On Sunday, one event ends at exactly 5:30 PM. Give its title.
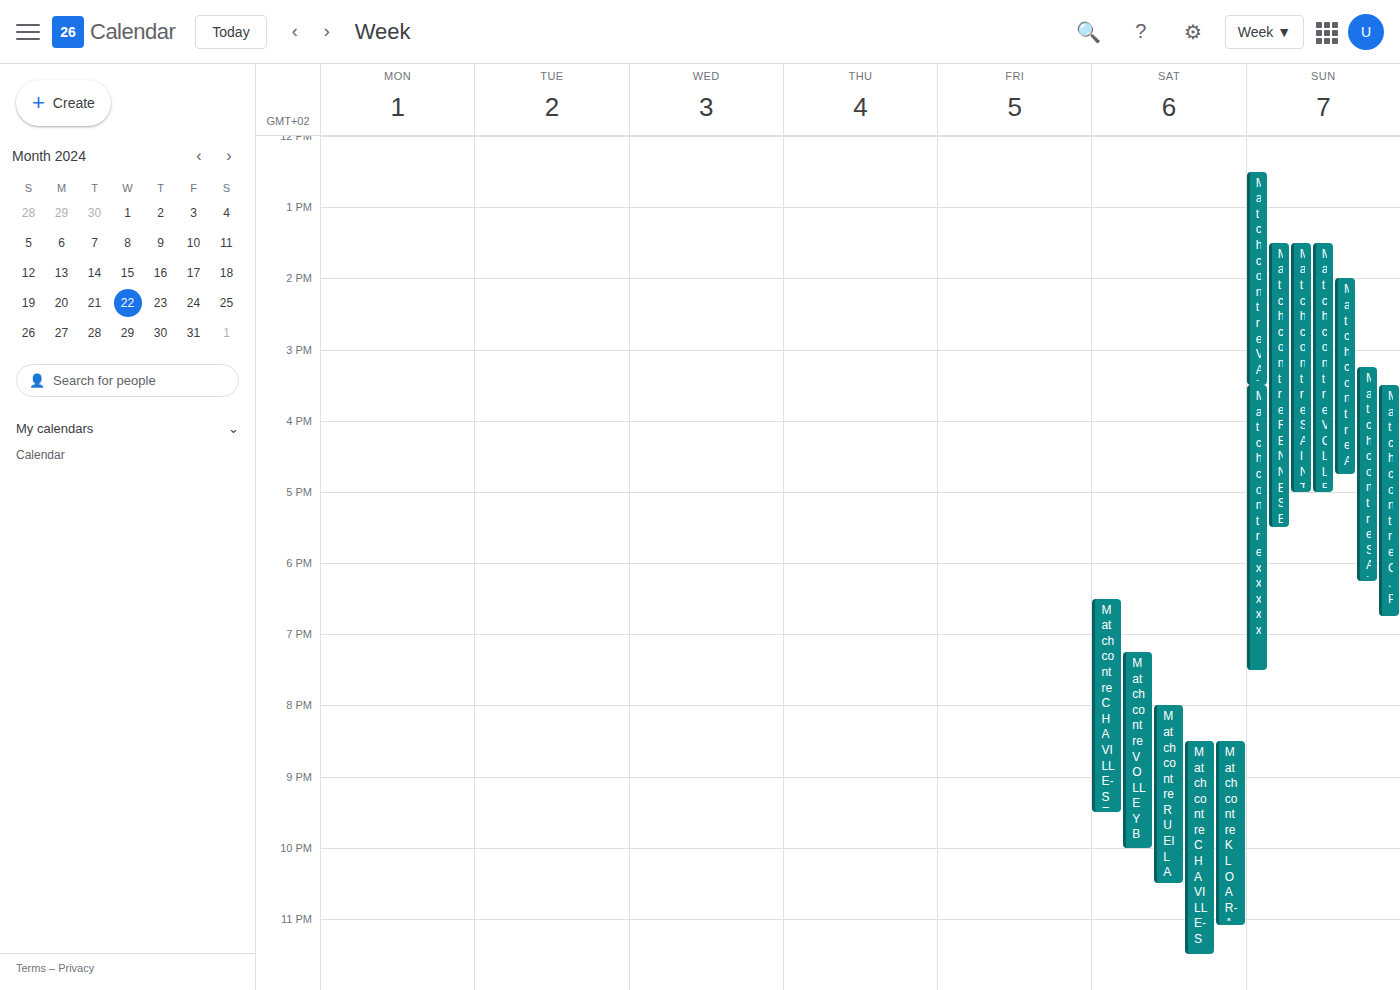
"Match contre RENNES ETUDIA"